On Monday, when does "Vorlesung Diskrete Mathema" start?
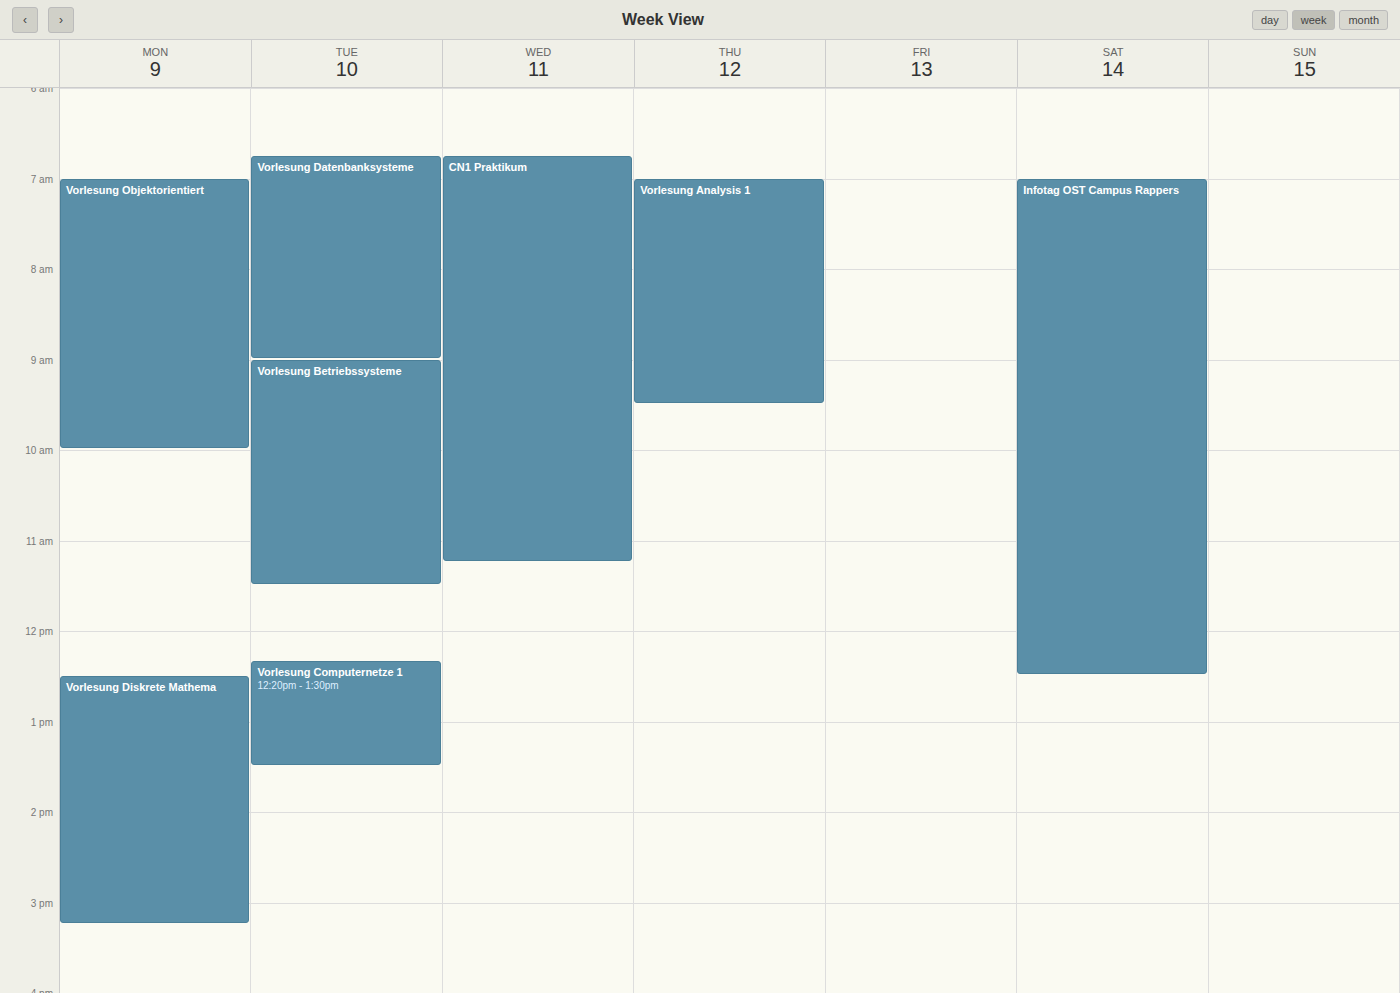
12:30 PM